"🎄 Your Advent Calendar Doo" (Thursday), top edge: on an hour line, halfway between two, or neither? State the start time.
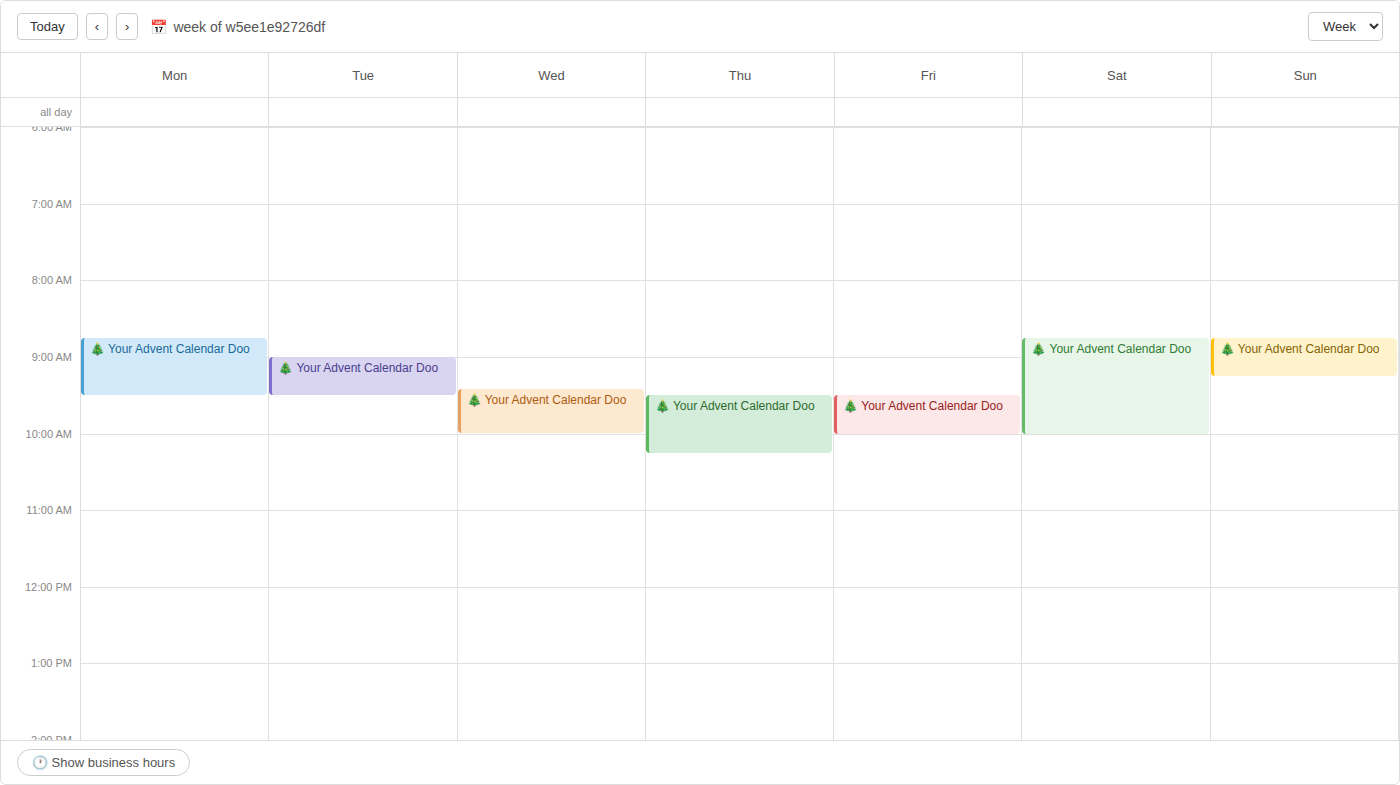
9:30 AM -- halfway between the 9 AM and 10 AM lines.